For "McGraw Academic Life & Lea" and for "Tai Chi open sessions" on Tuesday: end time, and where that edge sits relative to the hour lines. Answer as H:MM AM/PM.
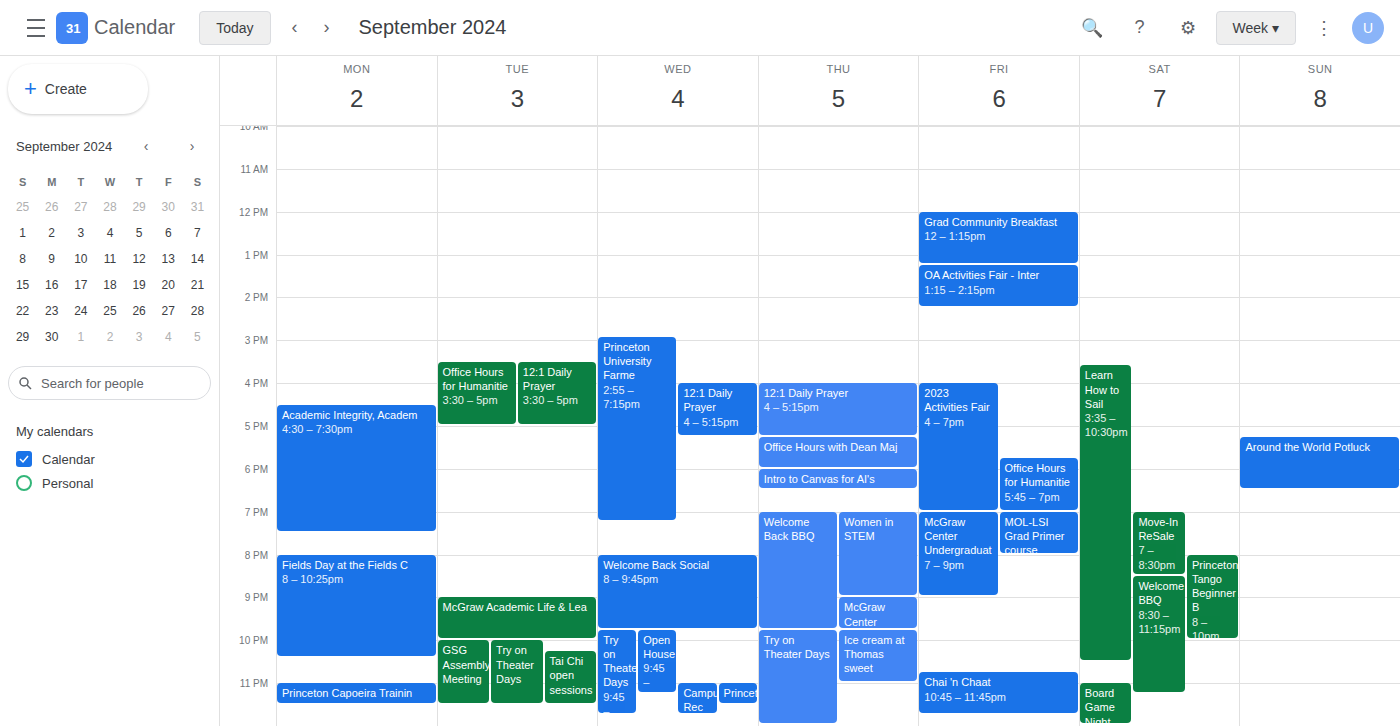
"McGraw Academic Life & Lea": 10:00 PM, exactly on the 10 PM line. "Tai Chi open sessions": 11:30 PM, halfway between the 11 PM and 12 AM lines.